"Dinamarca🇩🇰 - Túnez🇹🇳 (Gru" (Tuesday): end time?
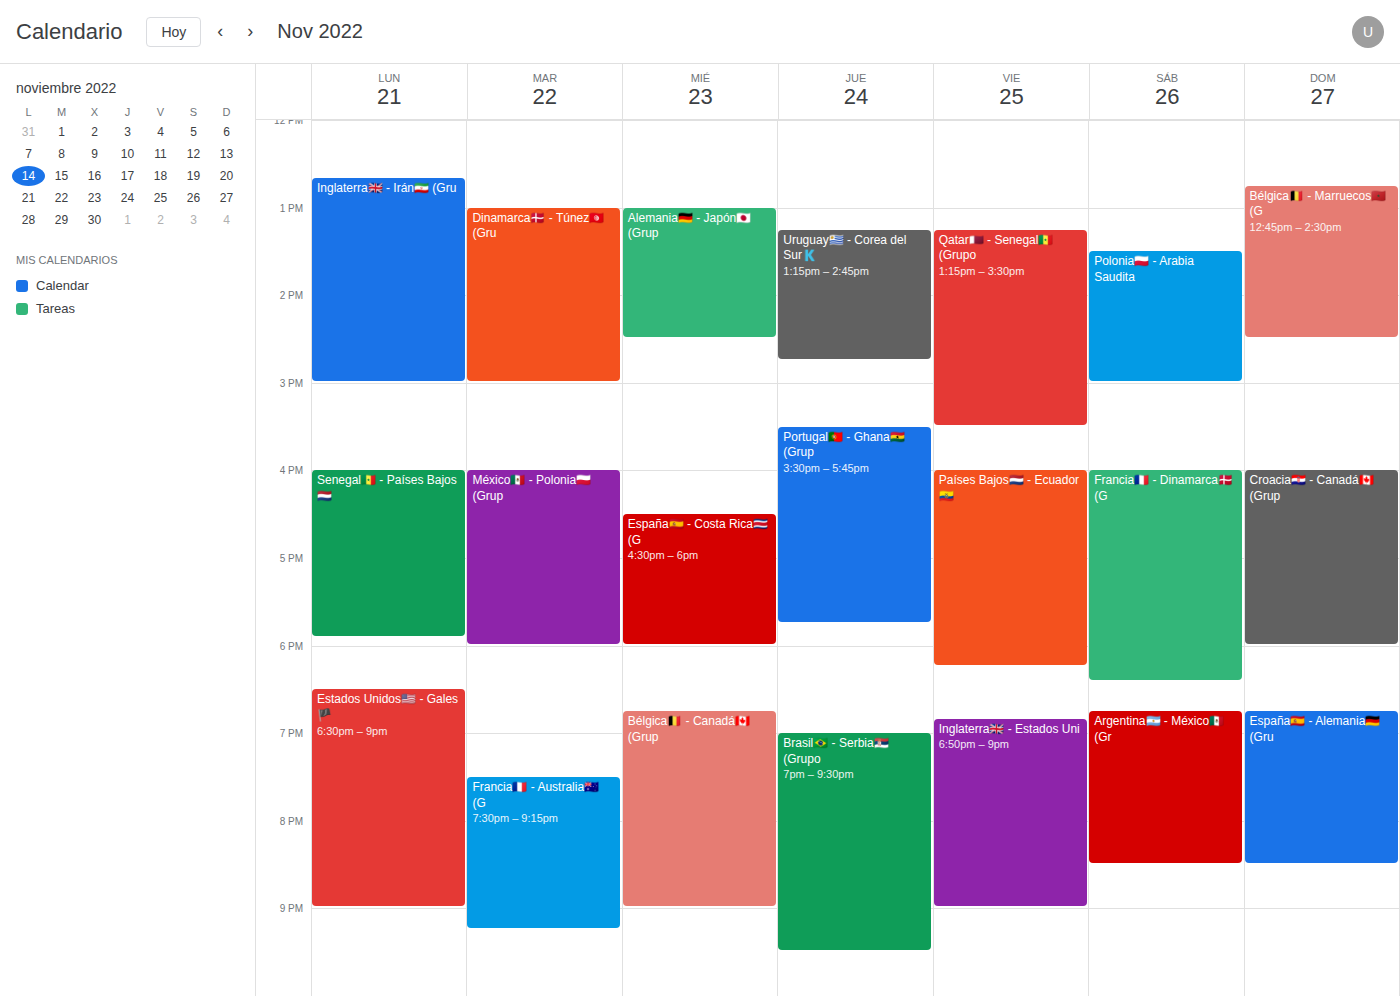
3:00 PM